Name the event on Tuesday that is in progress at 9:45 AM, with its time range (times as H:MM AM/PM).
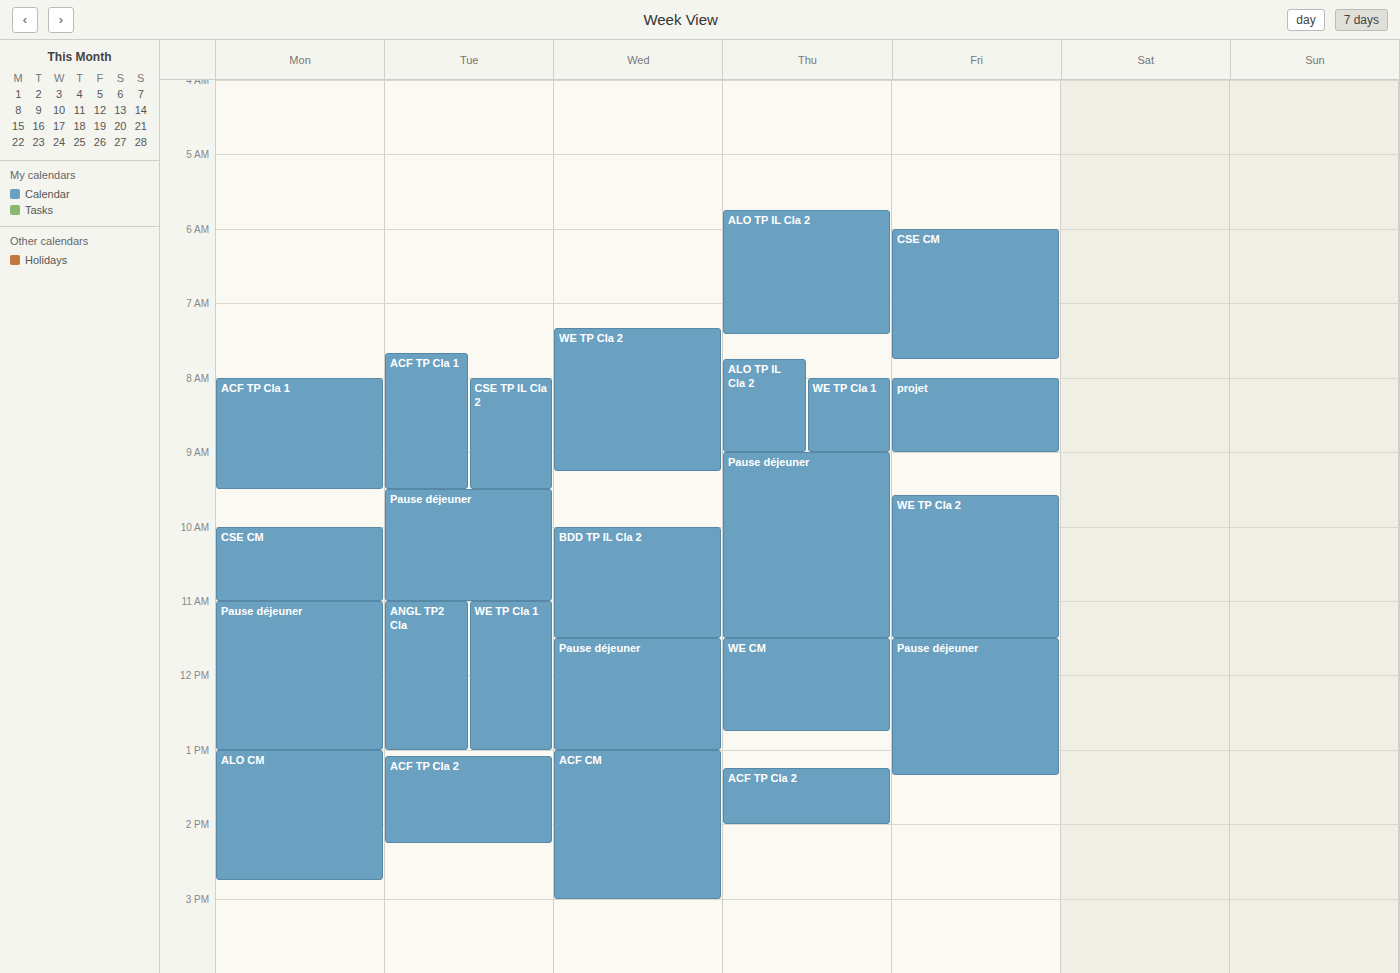
"Pause déjeuner", 9:30 AM to 11:00 AM